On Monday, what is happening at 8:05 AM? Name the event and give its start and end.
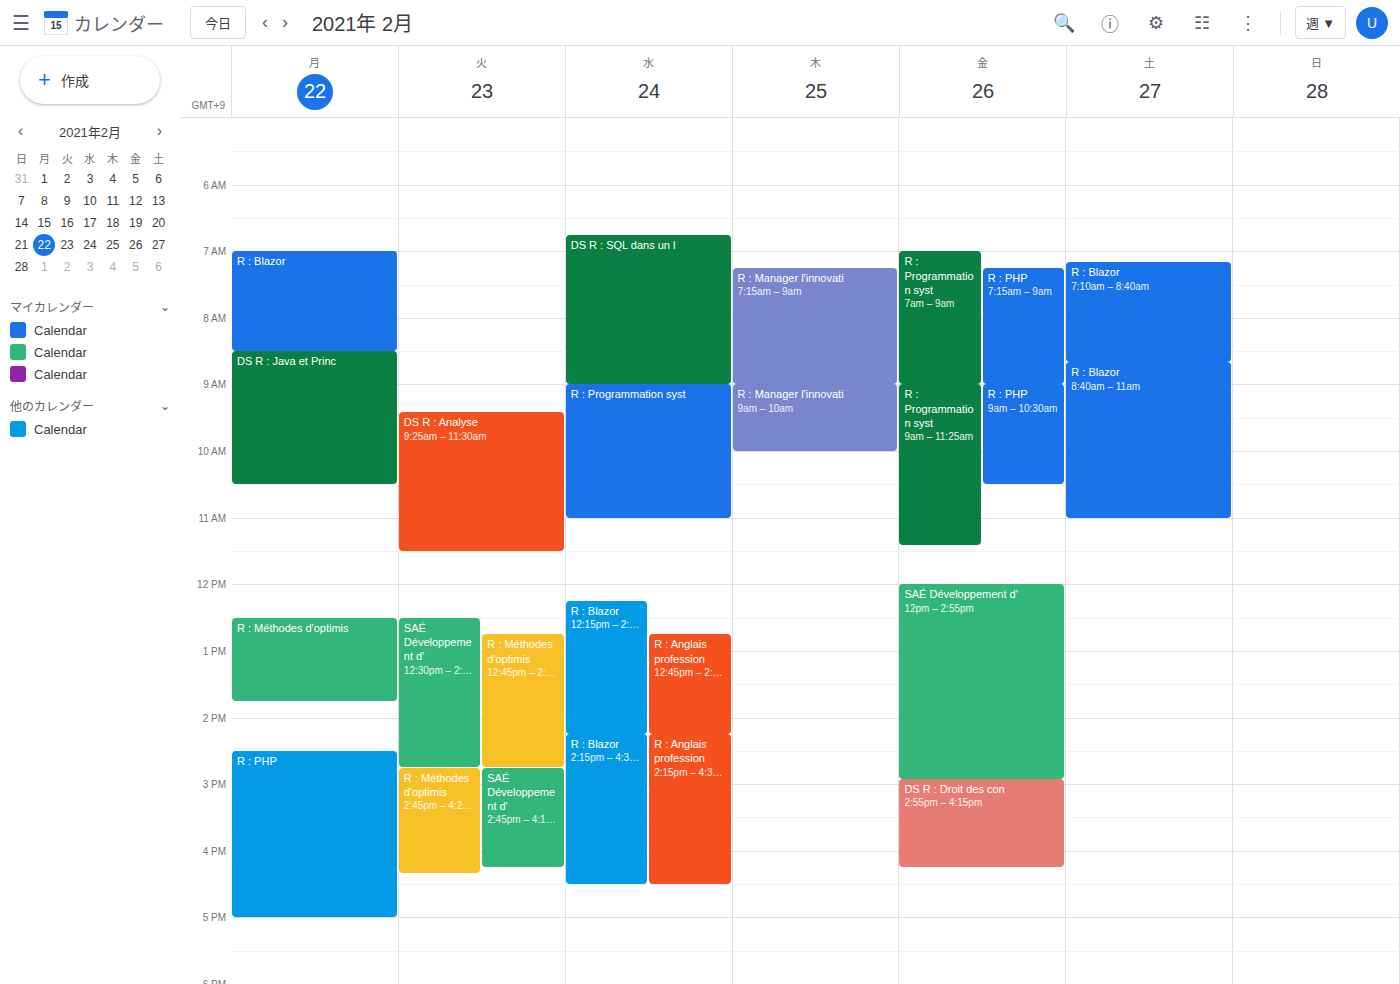
"R : Blazor", 7:00 AM to 8:30 AM